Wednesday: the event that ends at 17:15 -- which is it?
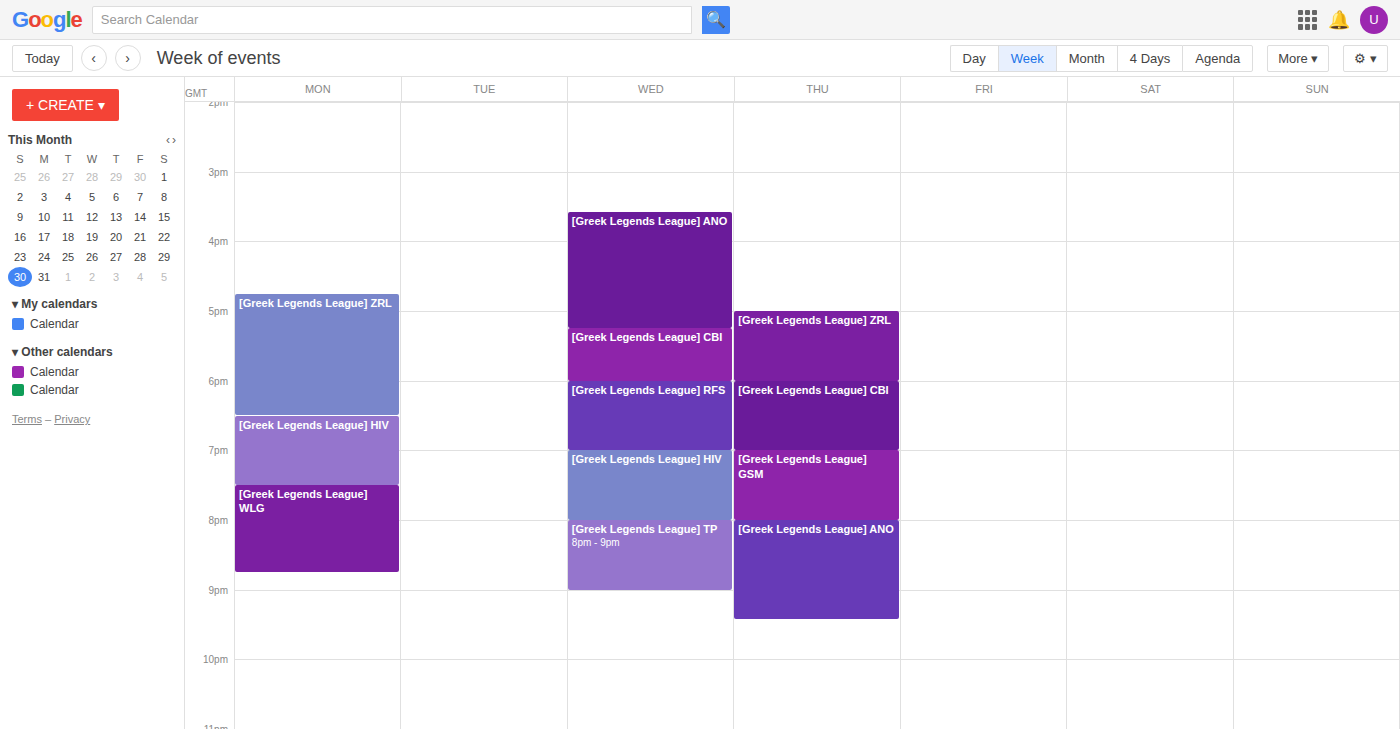
"[Greek Legends League] ANO"